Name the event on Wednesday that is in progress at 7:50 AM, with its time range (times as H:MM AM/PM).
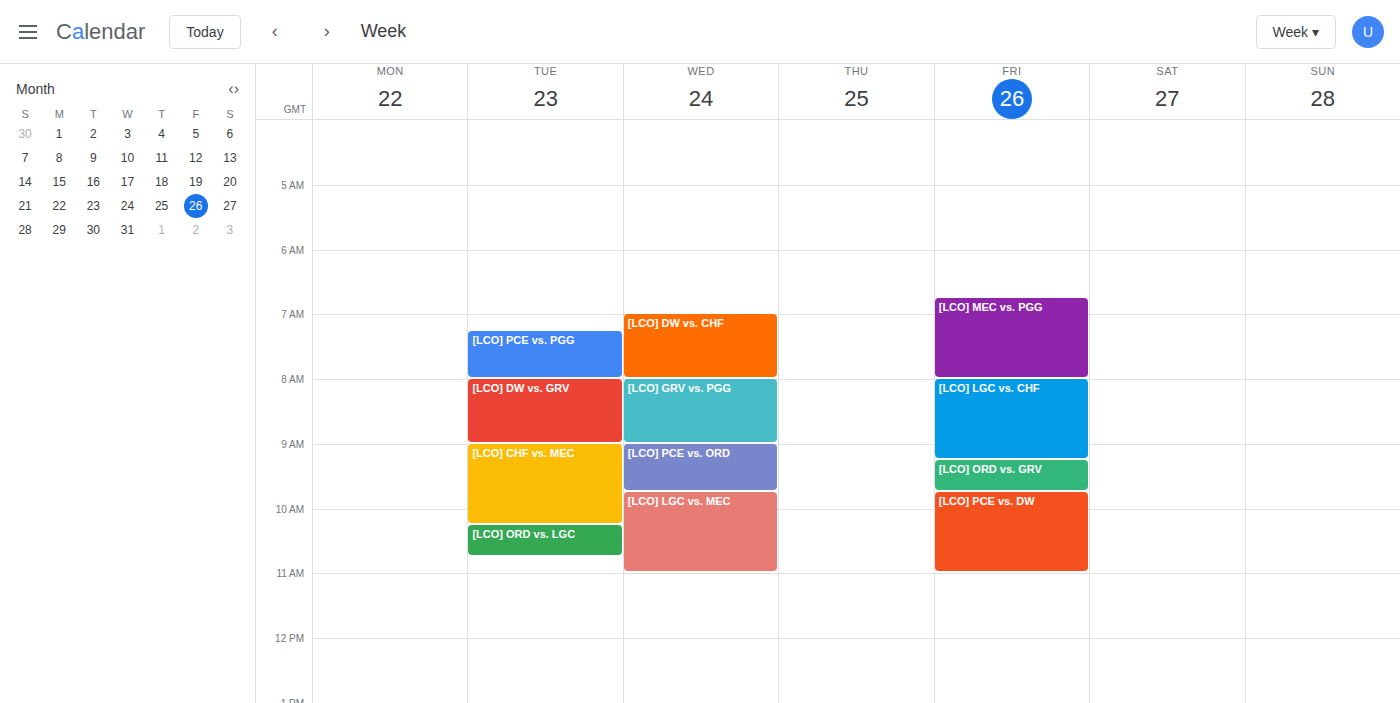
"[LCO] DW vs. CHF", 7:00 AM to 8:00 AM